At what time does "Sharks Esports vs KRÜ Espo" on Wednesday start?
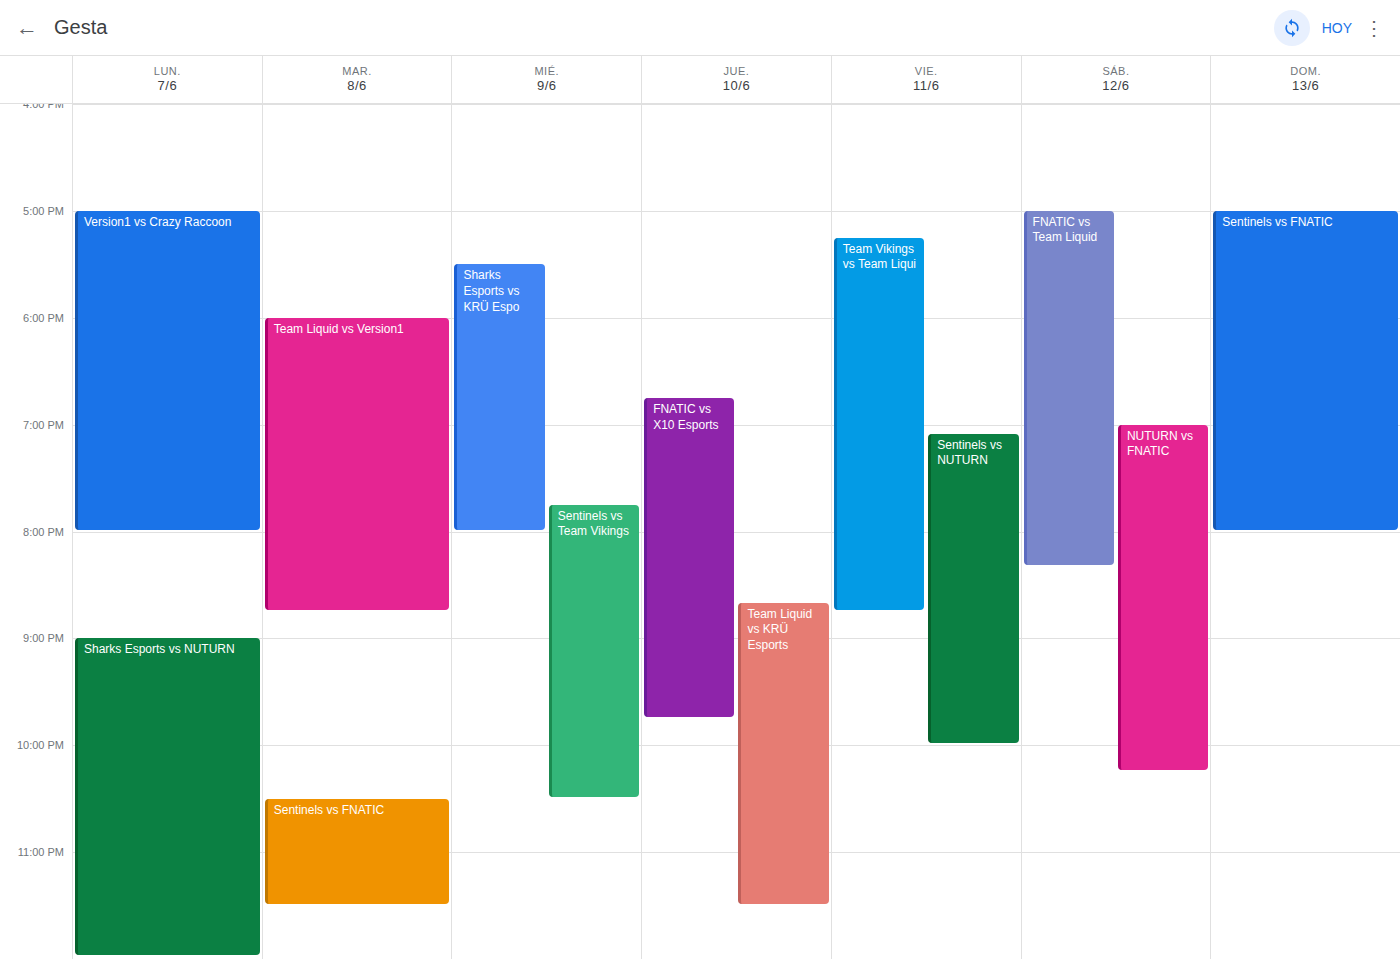
5:30 PM